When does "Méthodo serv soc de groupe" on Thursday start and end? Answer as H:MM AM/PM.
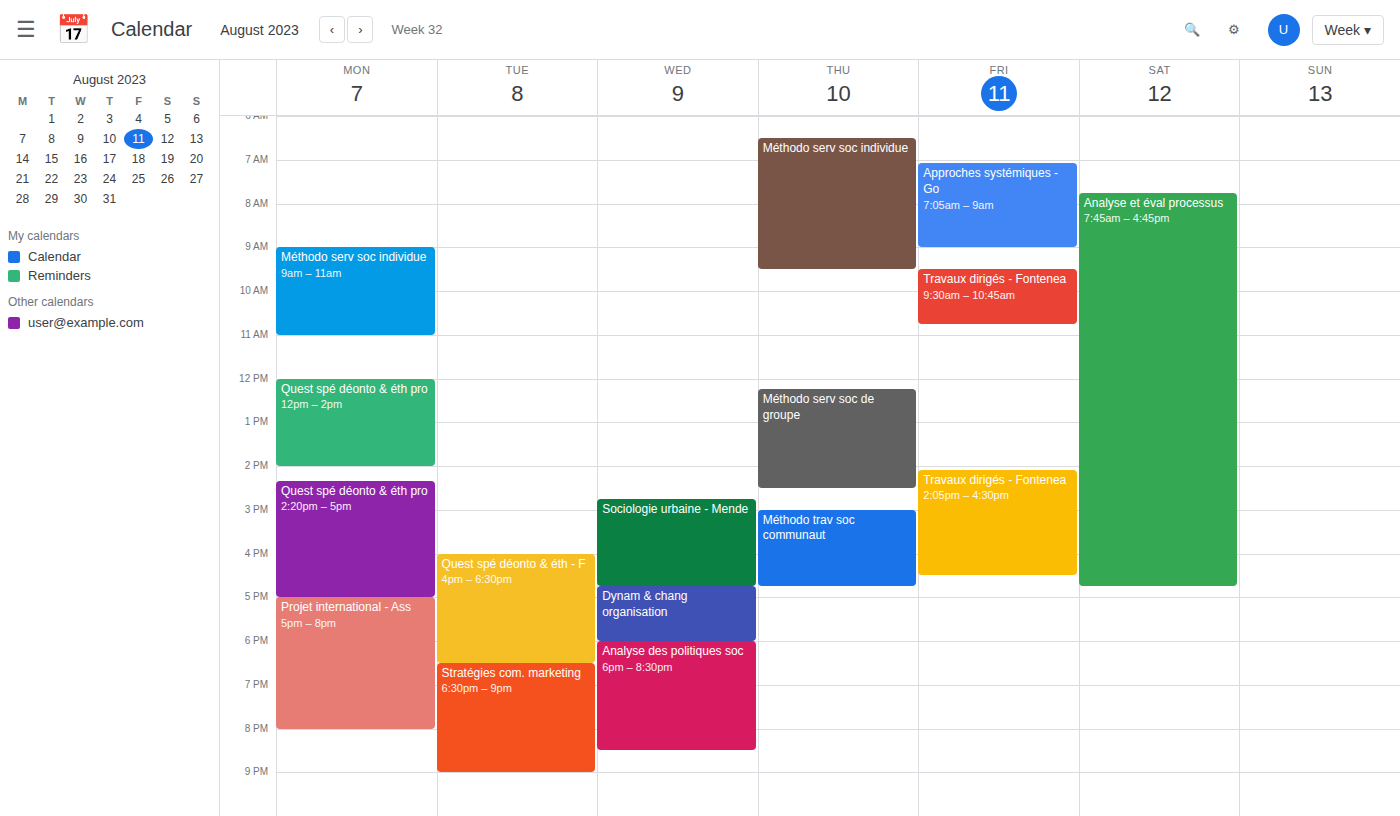
12:15 PM to 2:30 PM